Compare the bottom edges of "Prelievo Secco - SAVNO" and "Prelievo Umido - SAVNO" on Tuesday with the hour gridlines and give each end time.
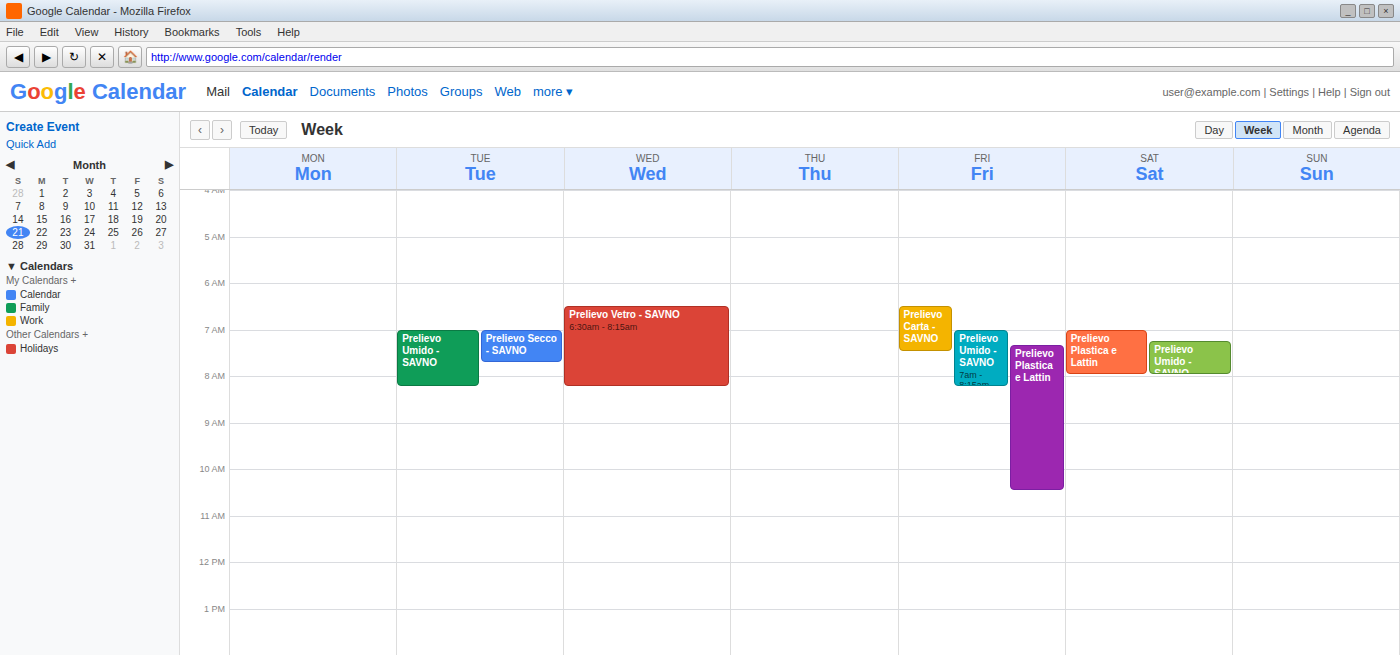
"Prelievo Secco - SAVNO": 07:45, neither: three quarters of the way from the 07:00 line to the 08:00 line. "Prelievo Umido - SAVNO": 08:15, neither: a quarter of the way from the 08:00 line to the 09:00 line.